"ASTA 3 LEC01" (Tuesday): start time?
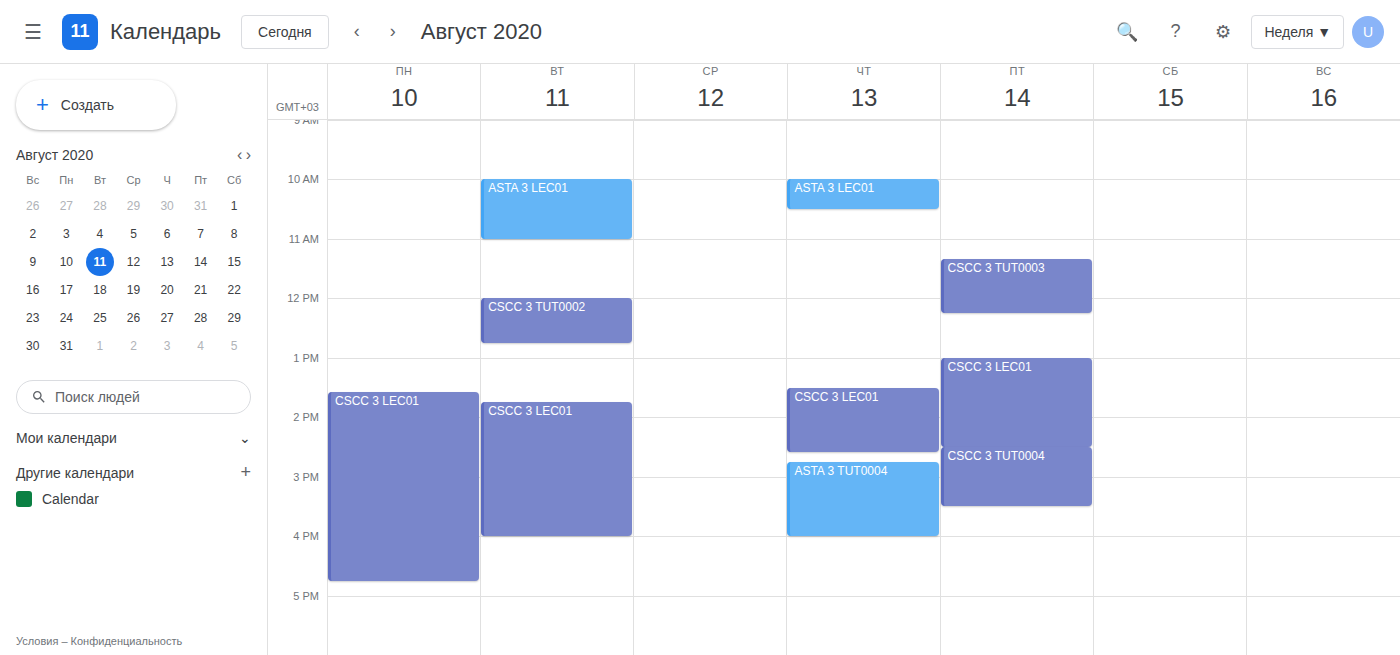
10:00 AM